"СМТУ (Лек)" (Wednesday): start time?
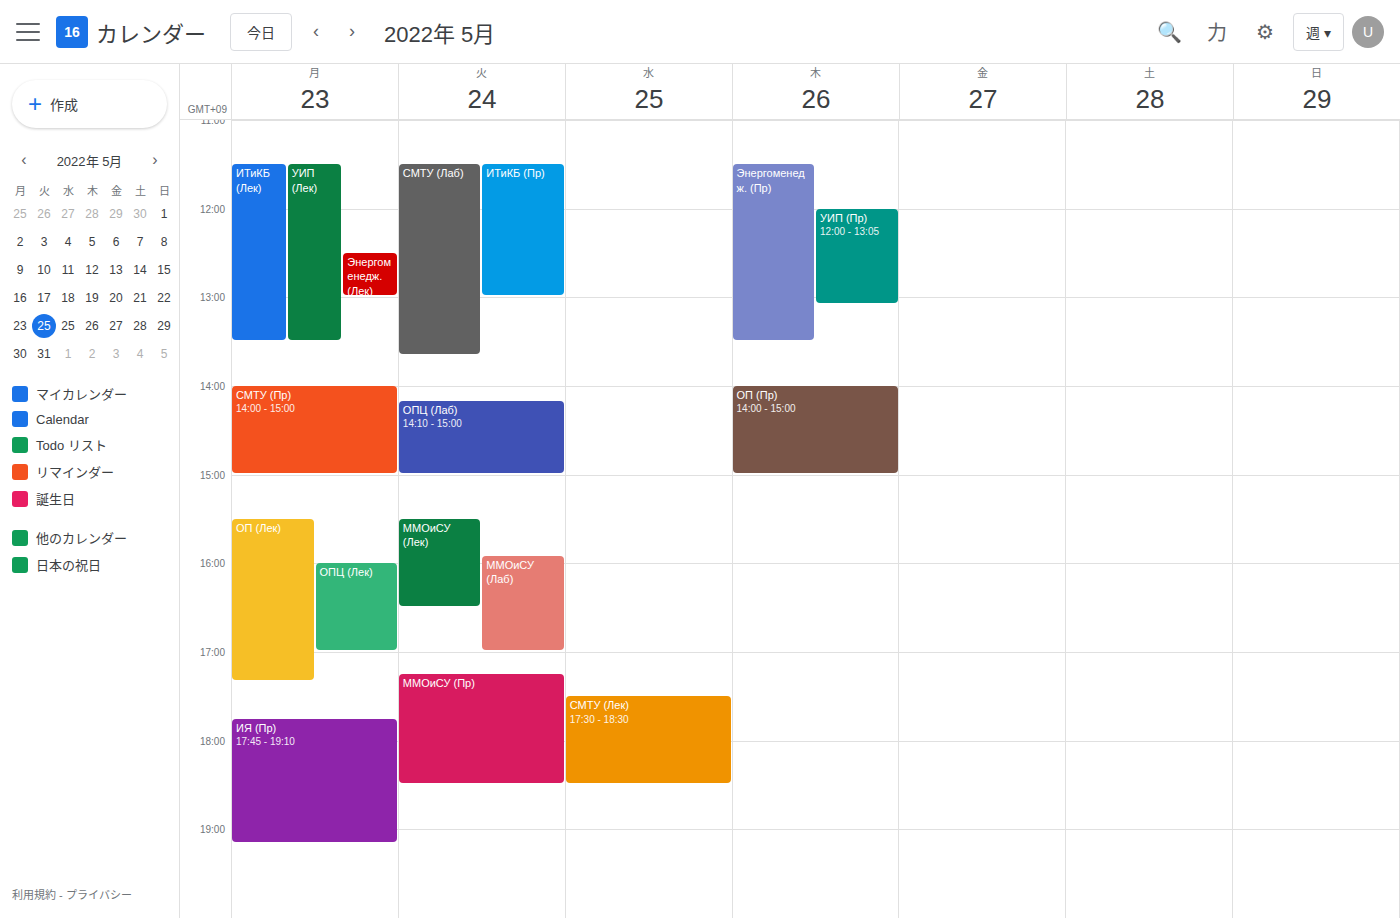
5:30 PM